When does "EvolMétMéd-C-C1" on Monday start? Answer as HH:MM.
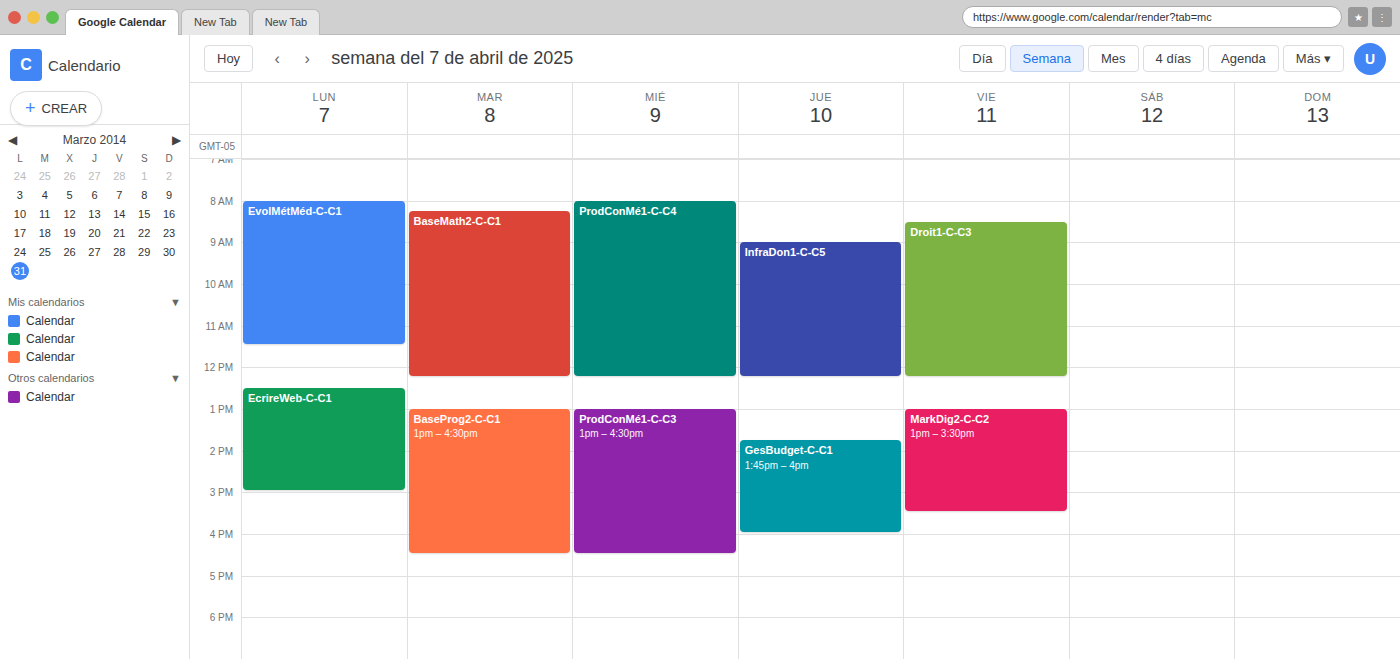
08:00